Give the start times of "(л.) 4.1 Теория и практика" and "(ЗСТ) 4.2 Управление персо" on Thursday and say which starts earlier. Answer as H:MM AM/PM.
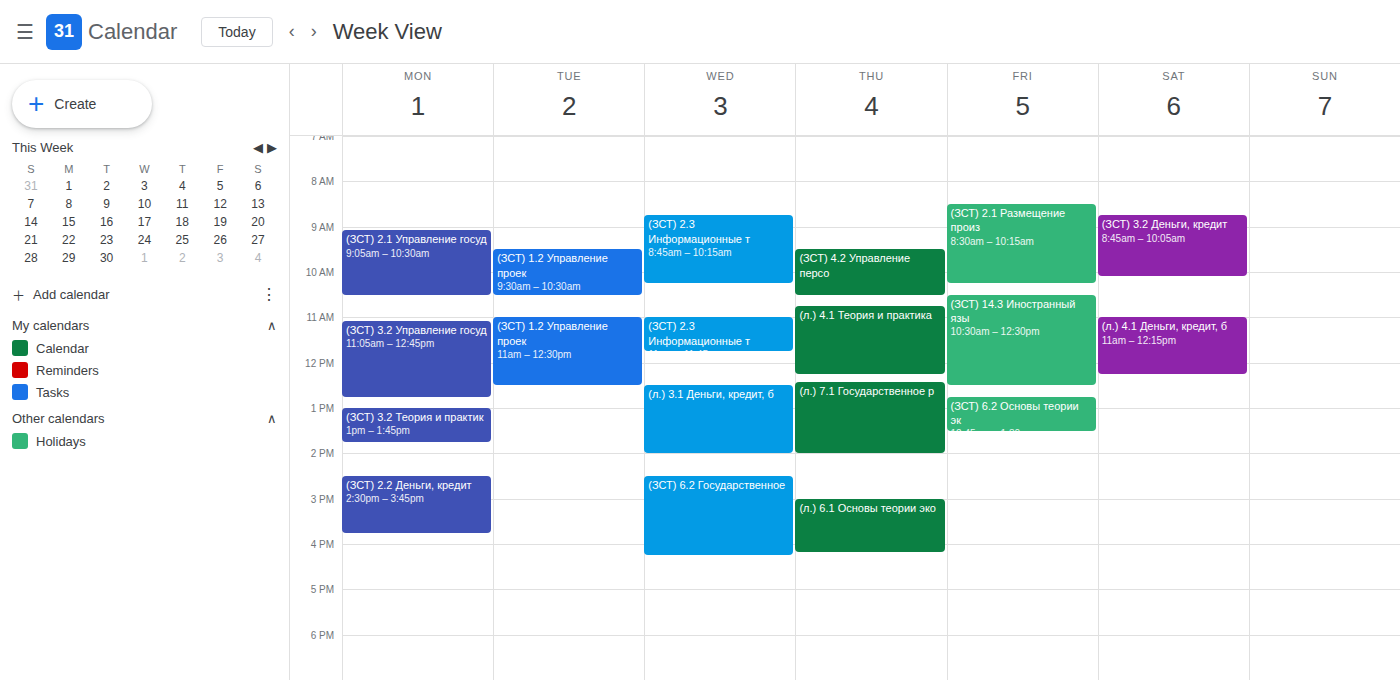
"(ЗСТ) 4.2 Управление персо" 9:30 AM; "(л.) 4.1 Теория и практика" 10:45 AM.